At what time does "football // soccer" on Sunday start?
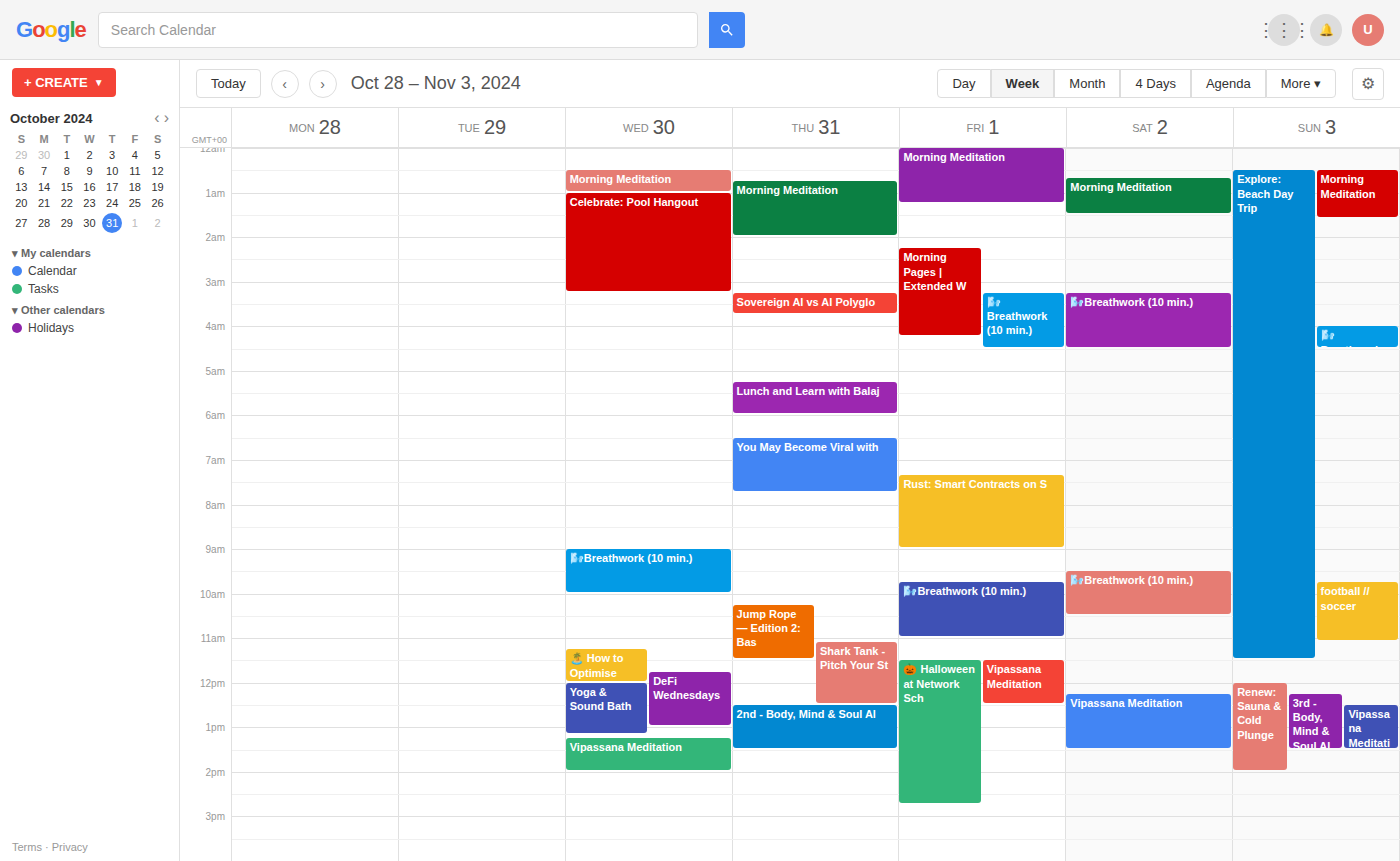
9:45 AM